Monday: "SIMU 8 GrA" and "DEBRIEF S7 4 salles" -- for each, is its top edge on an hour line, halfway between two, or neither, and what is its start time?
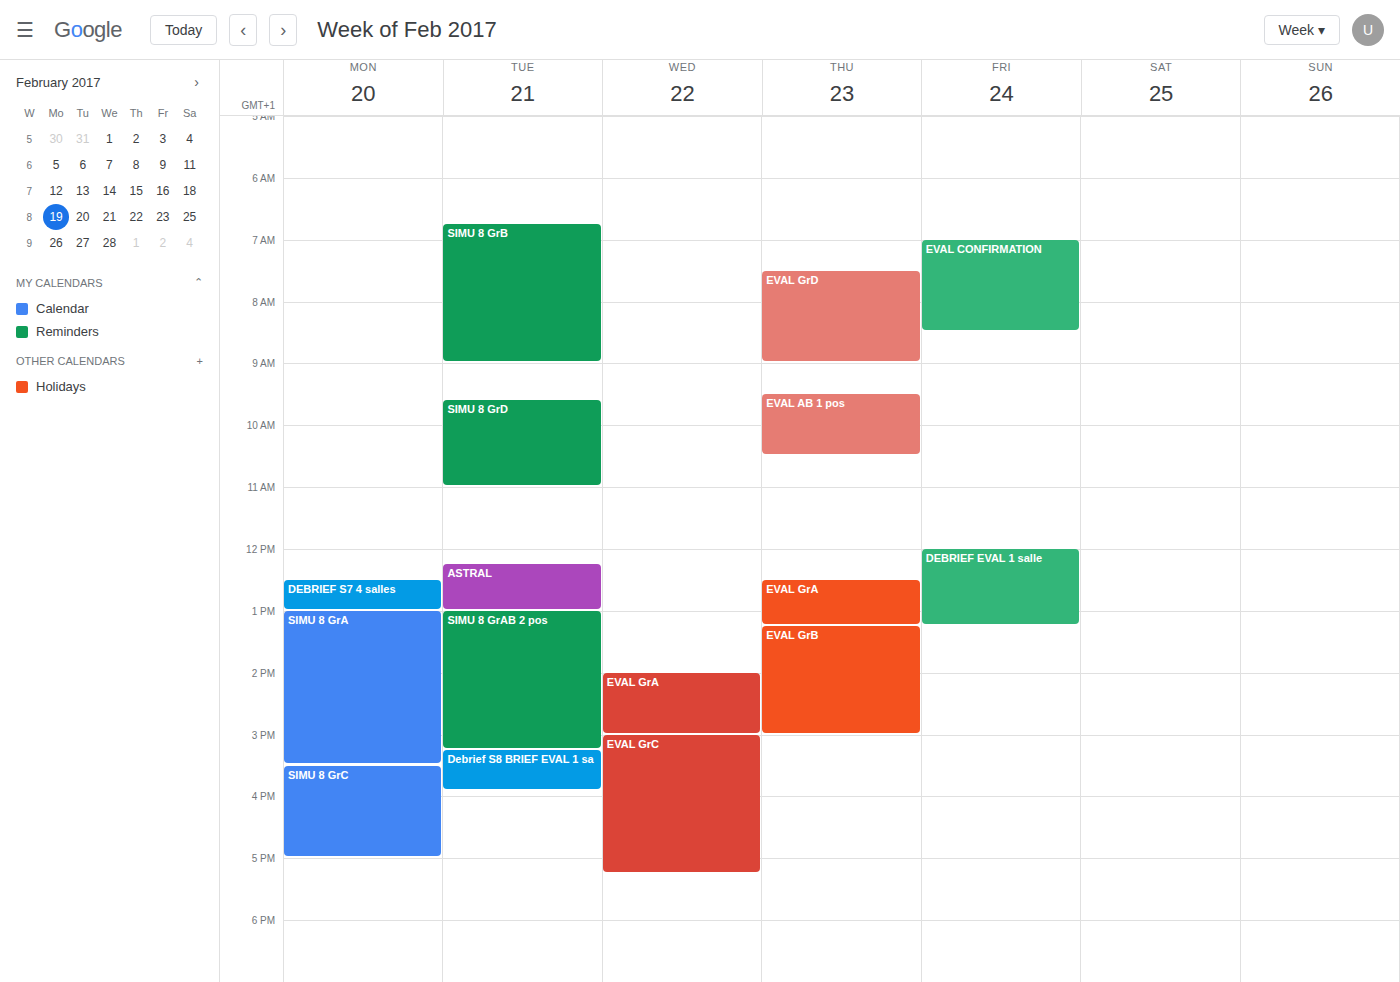
"SIMU 8 GrA": 1:00 PM, exactly on the 1 PM line. "DEBRIEF S7 4 salles": 12:30 PM, halfway between the 12 PM and 1 PM lines.